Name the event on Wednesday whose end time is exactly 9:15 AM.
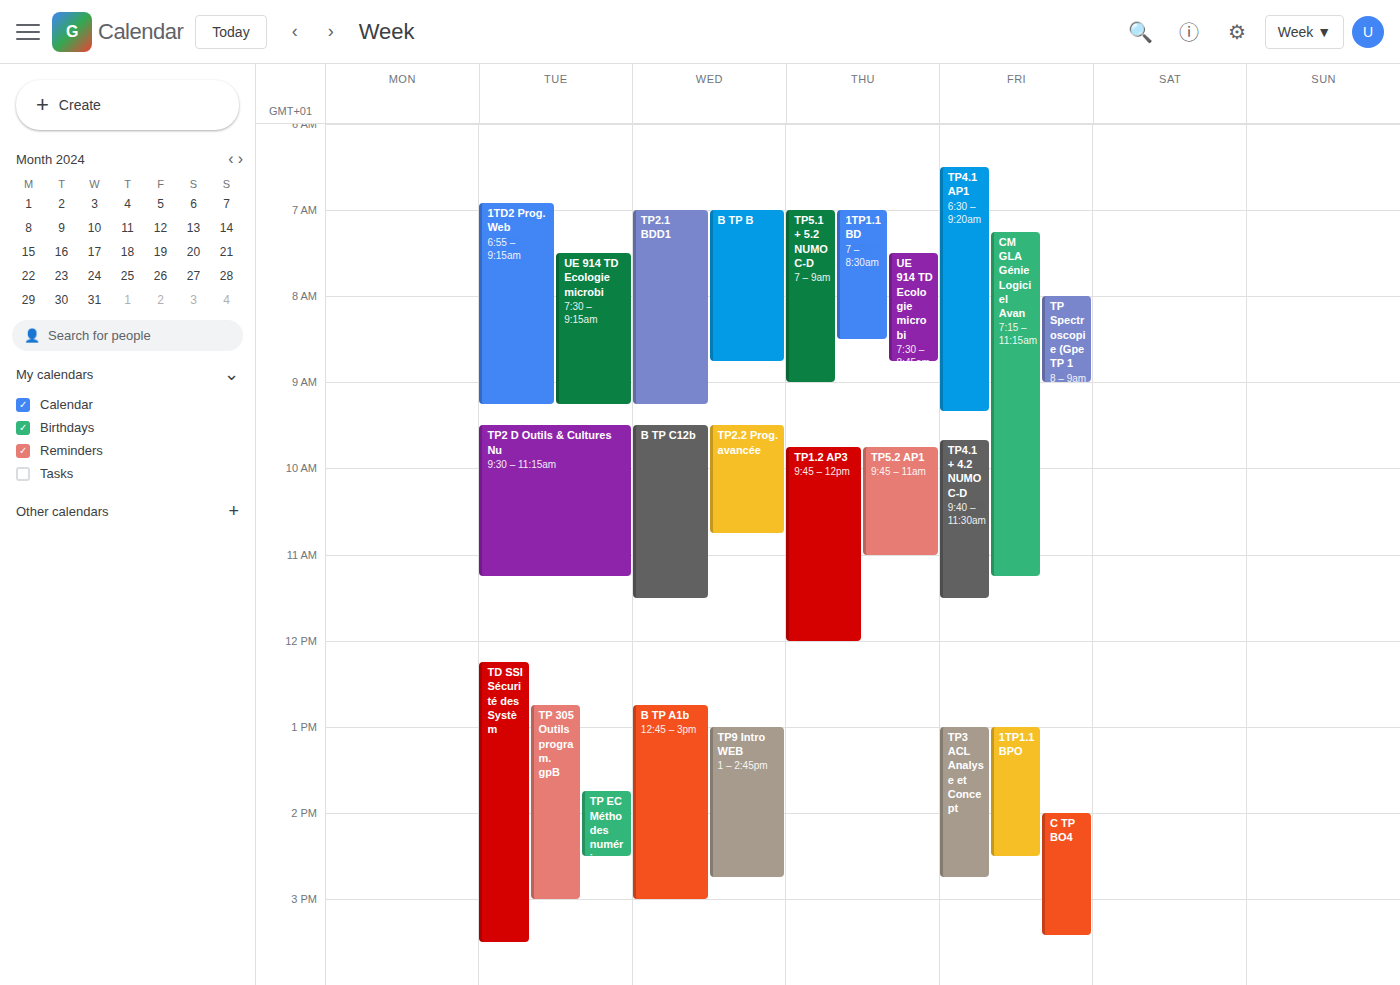
"TP2.1 BDD1"